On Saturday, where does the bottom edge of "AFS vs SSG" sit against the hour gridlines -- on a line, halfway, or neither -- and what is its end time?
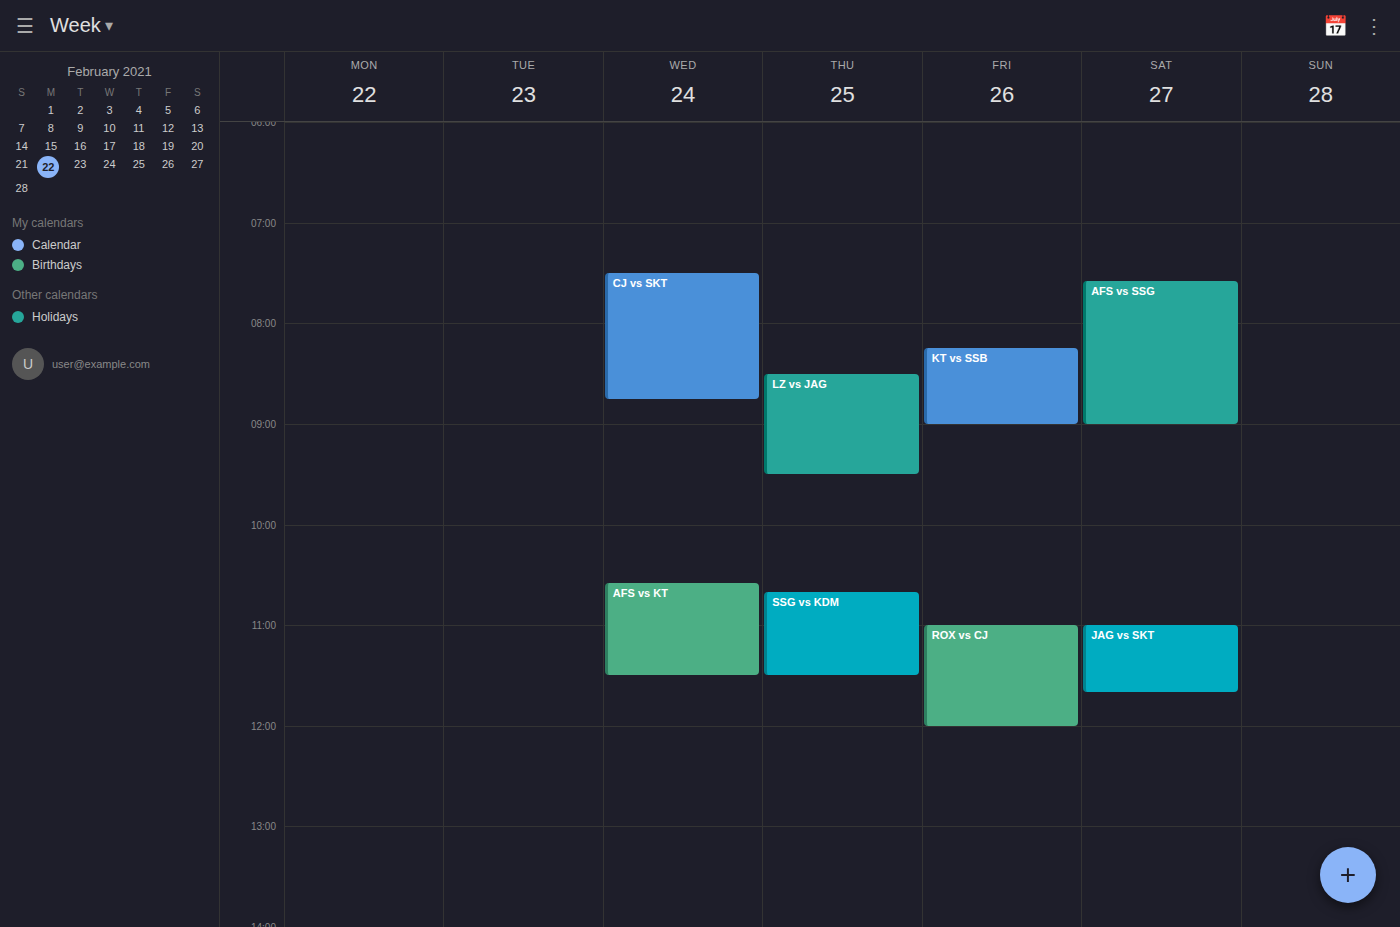
9:00 AM -- exactly on the 9 AM line.